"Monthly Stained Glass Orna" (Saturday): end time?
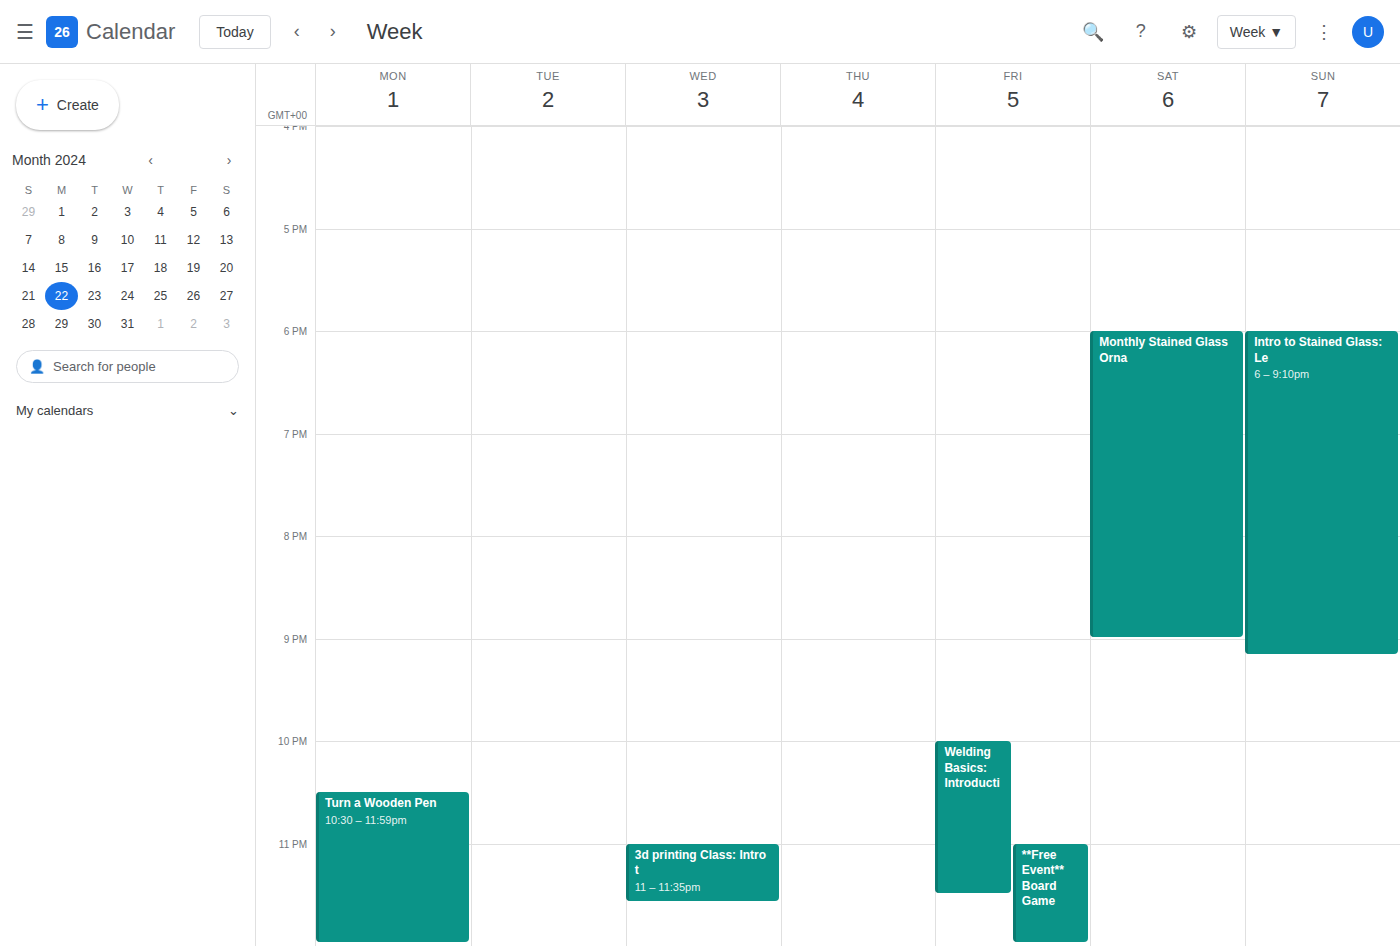
9:00 PM